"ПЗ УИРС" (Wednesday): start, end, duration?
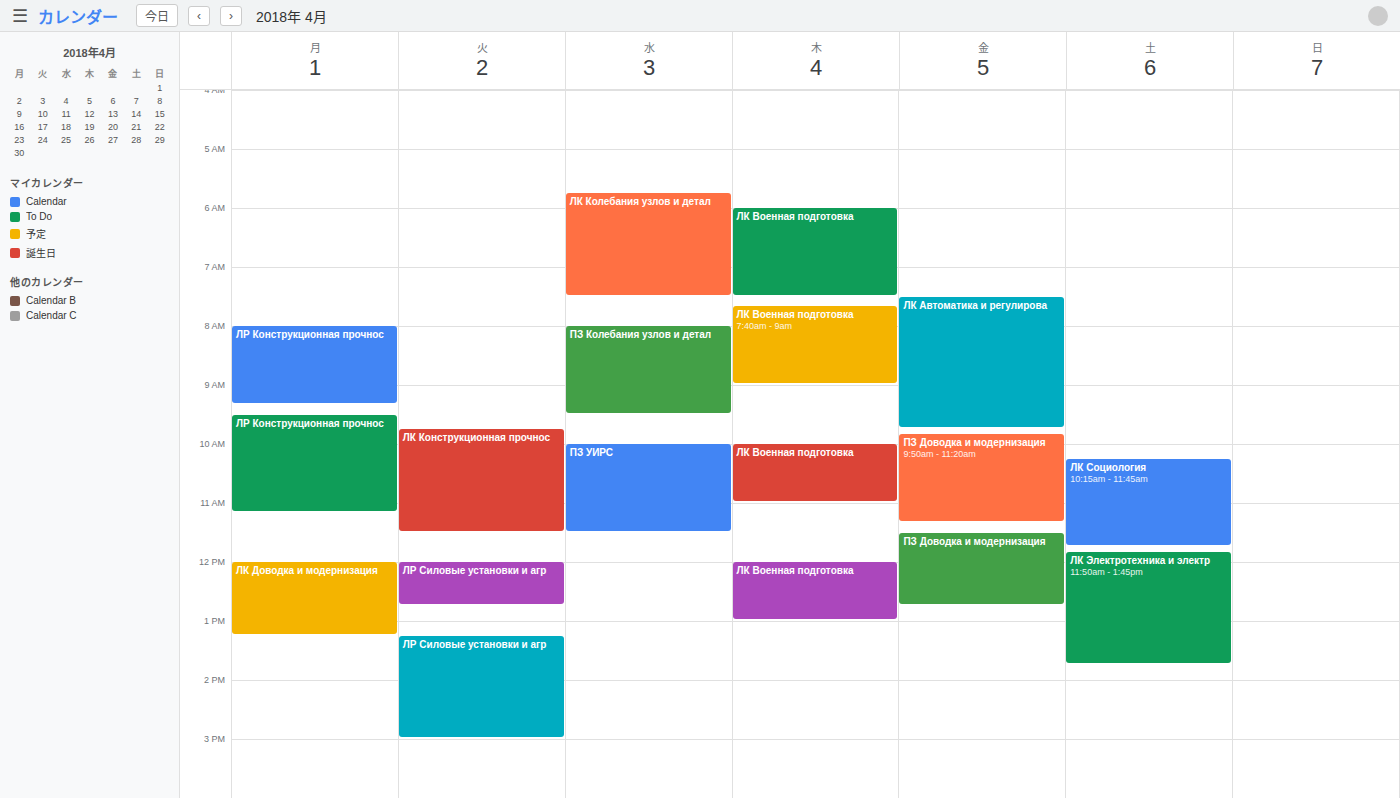
10:00 AM to 11:30 AM, 1 hour 30 minutes